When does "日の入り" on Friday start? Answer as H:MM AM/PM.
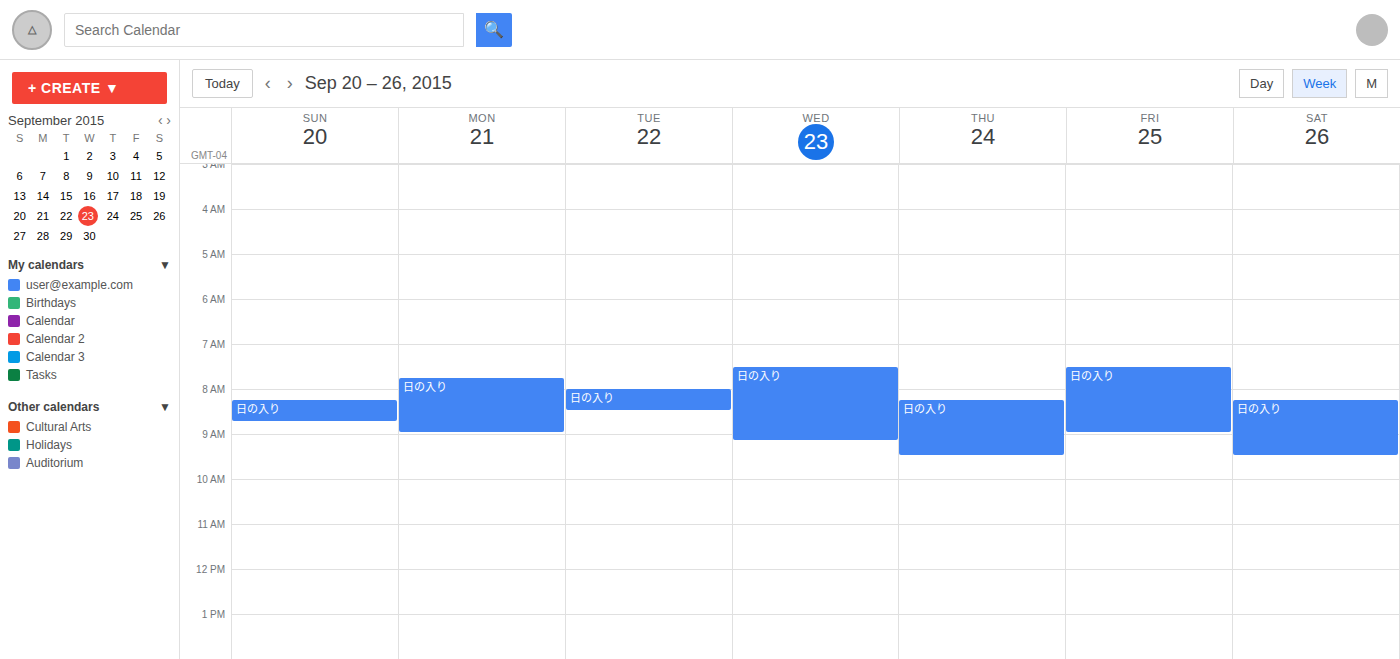
7:30 AM